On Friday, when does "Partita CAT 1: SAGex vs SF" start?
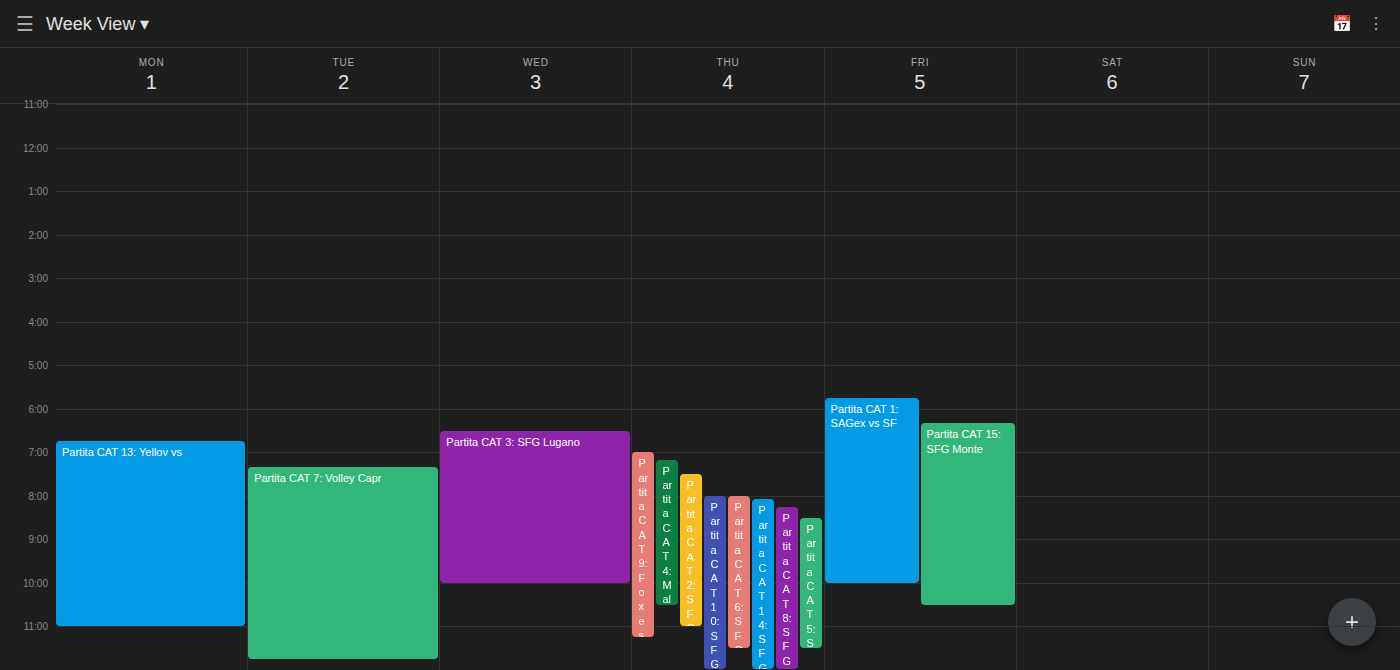
5:45 PM